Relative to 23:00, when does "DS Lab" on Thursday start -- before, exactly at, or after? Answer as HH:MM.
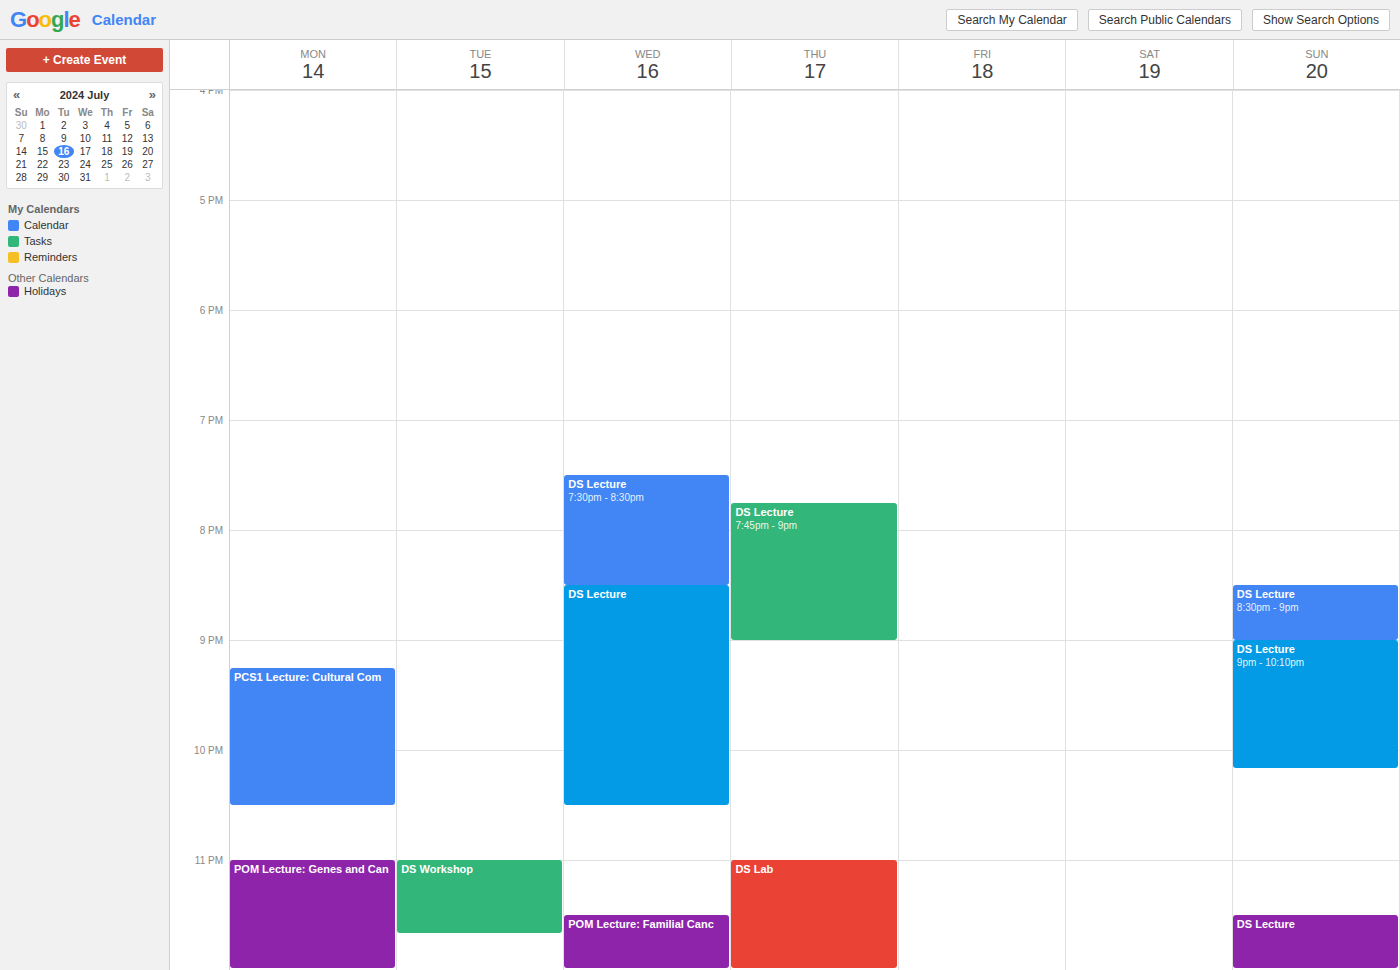
23:00 -- exactly at 23:00, on the 23:00 line.